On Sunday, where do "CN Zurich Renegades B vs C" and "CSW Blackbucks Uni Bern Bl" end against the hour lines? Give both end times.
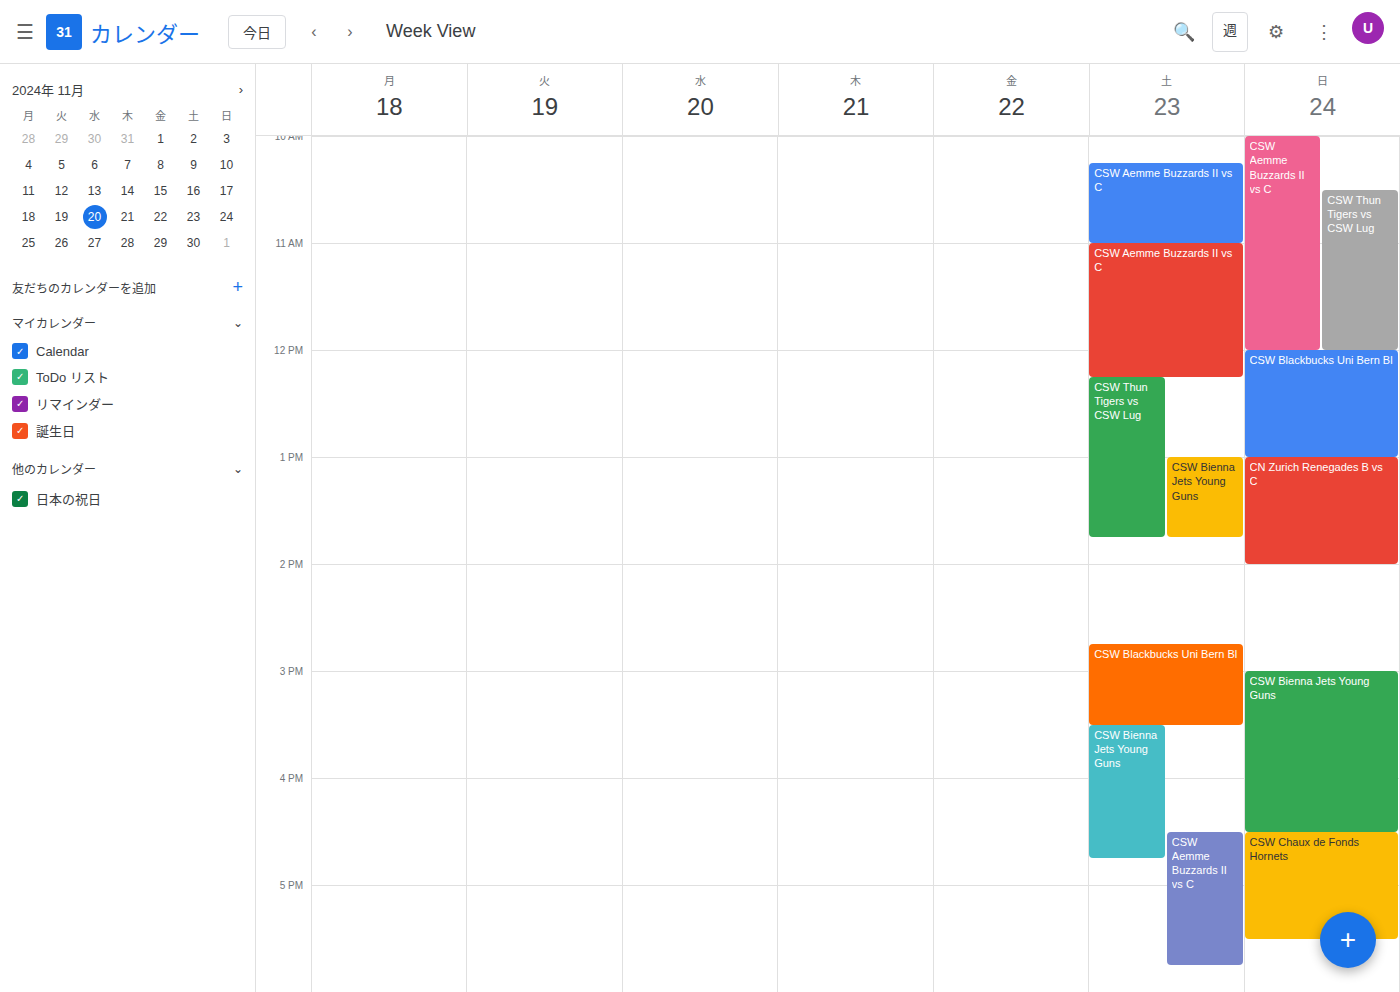
"CN Zurich Renegades B vs C": 2:00 PM, exactly on the 2 PM line. "CSW Blackbucks Uni Bern Bl": 1:00 PM, exactly on the 1 PM line.